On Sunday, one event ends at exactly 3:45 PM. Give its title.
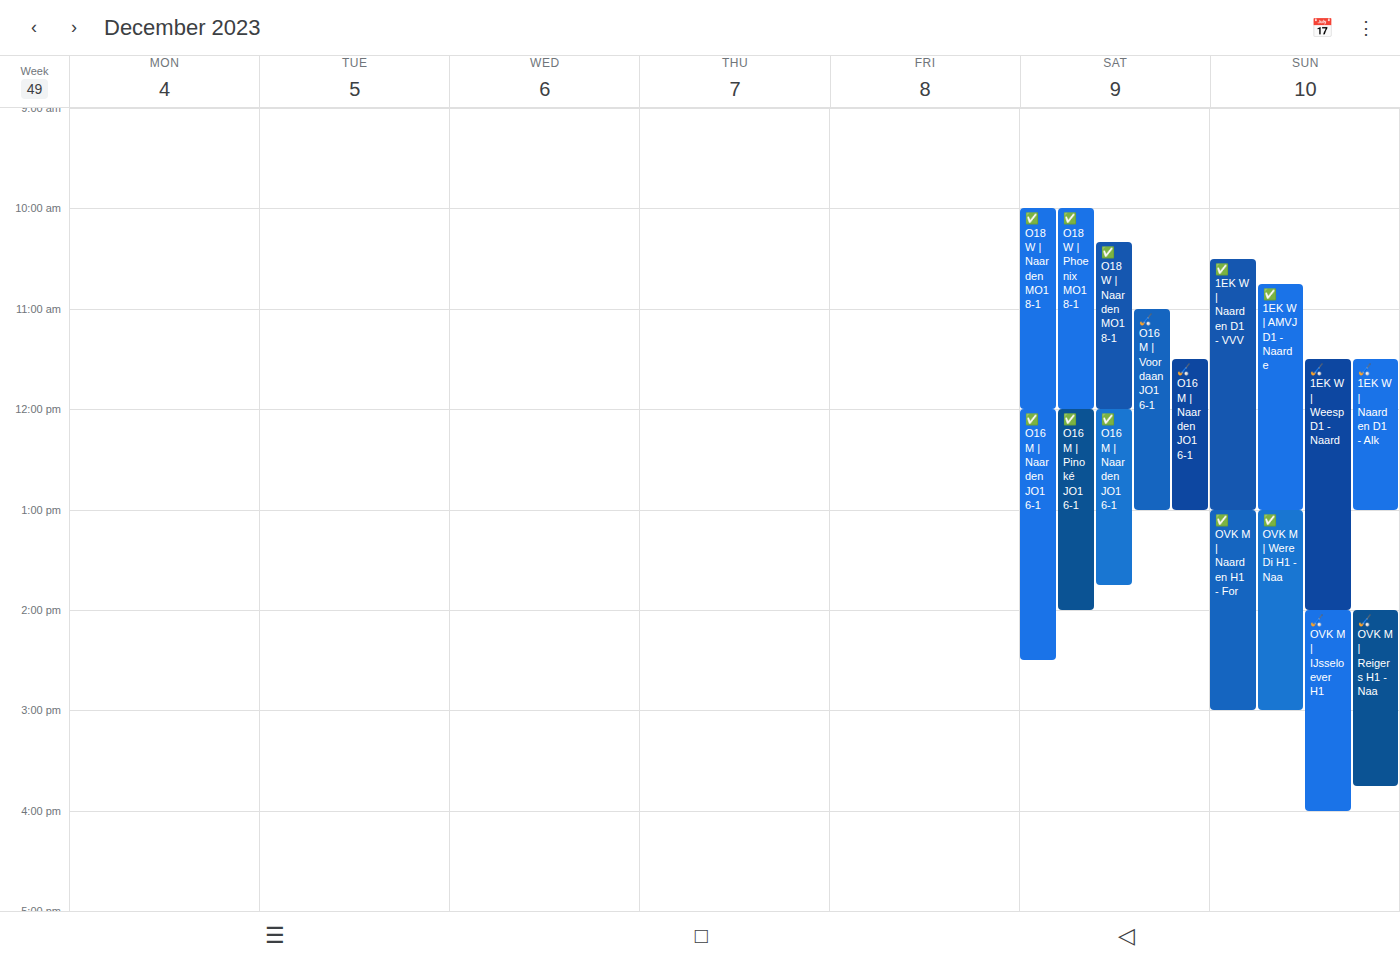
"🏑 OVK M | Reigers H1 - Naa"